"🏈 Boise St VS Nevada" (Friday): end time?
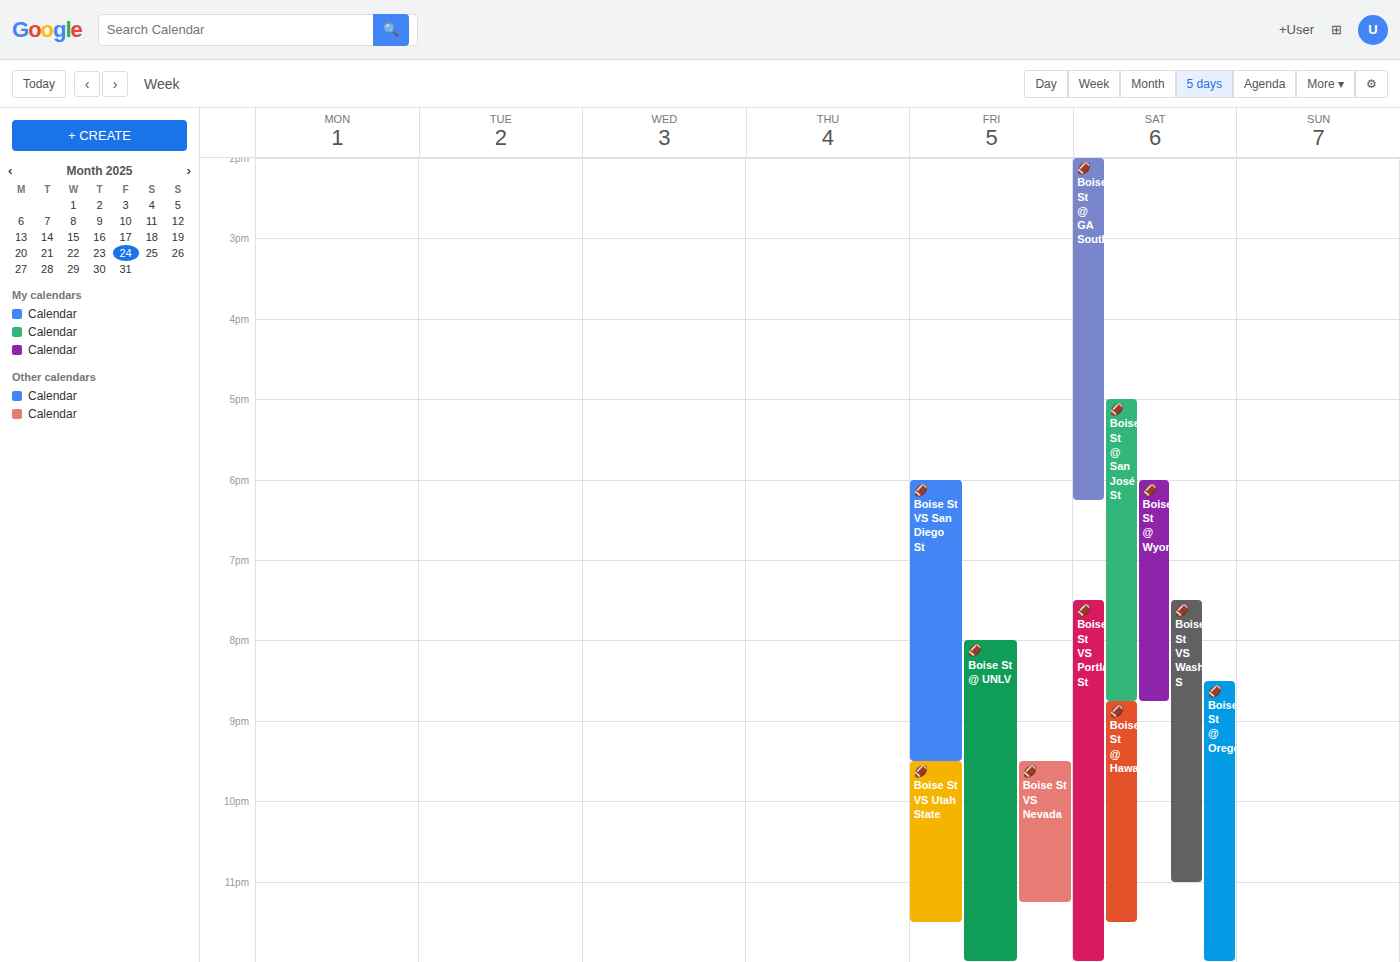
11:15 PM